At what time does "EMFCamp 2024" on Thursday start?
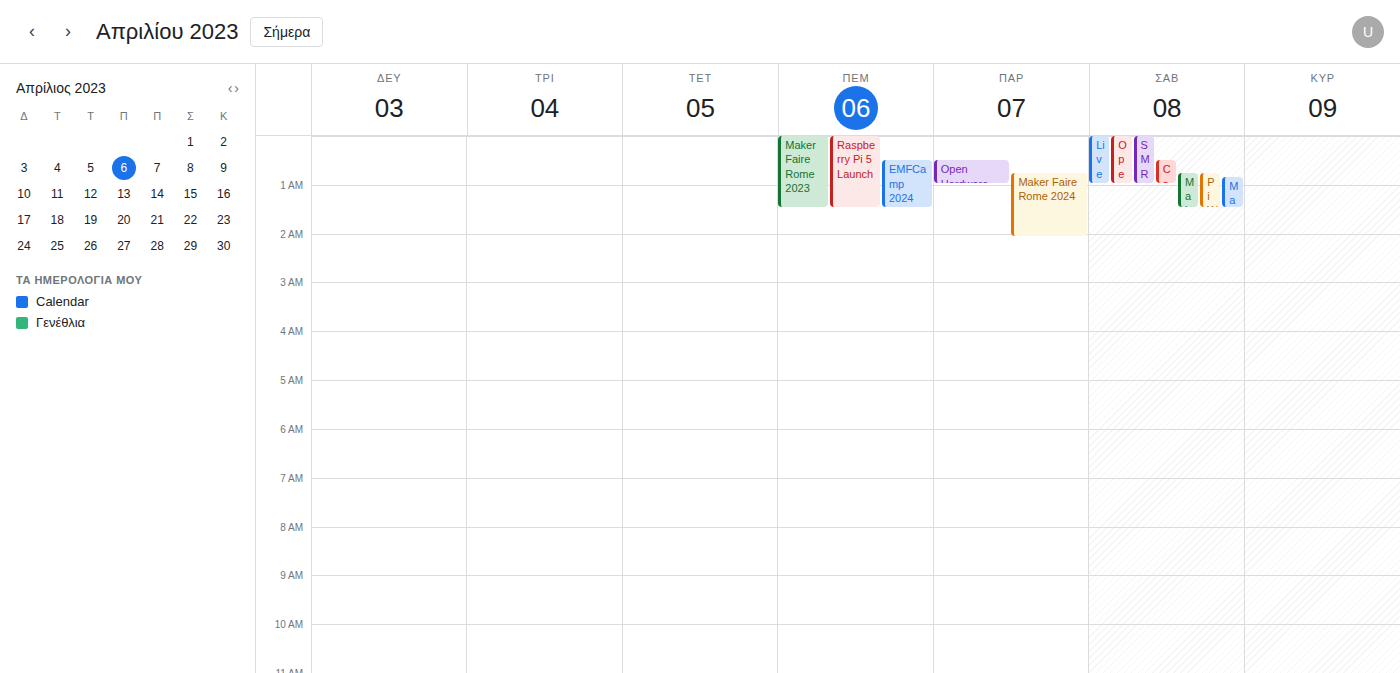
12:30 AM